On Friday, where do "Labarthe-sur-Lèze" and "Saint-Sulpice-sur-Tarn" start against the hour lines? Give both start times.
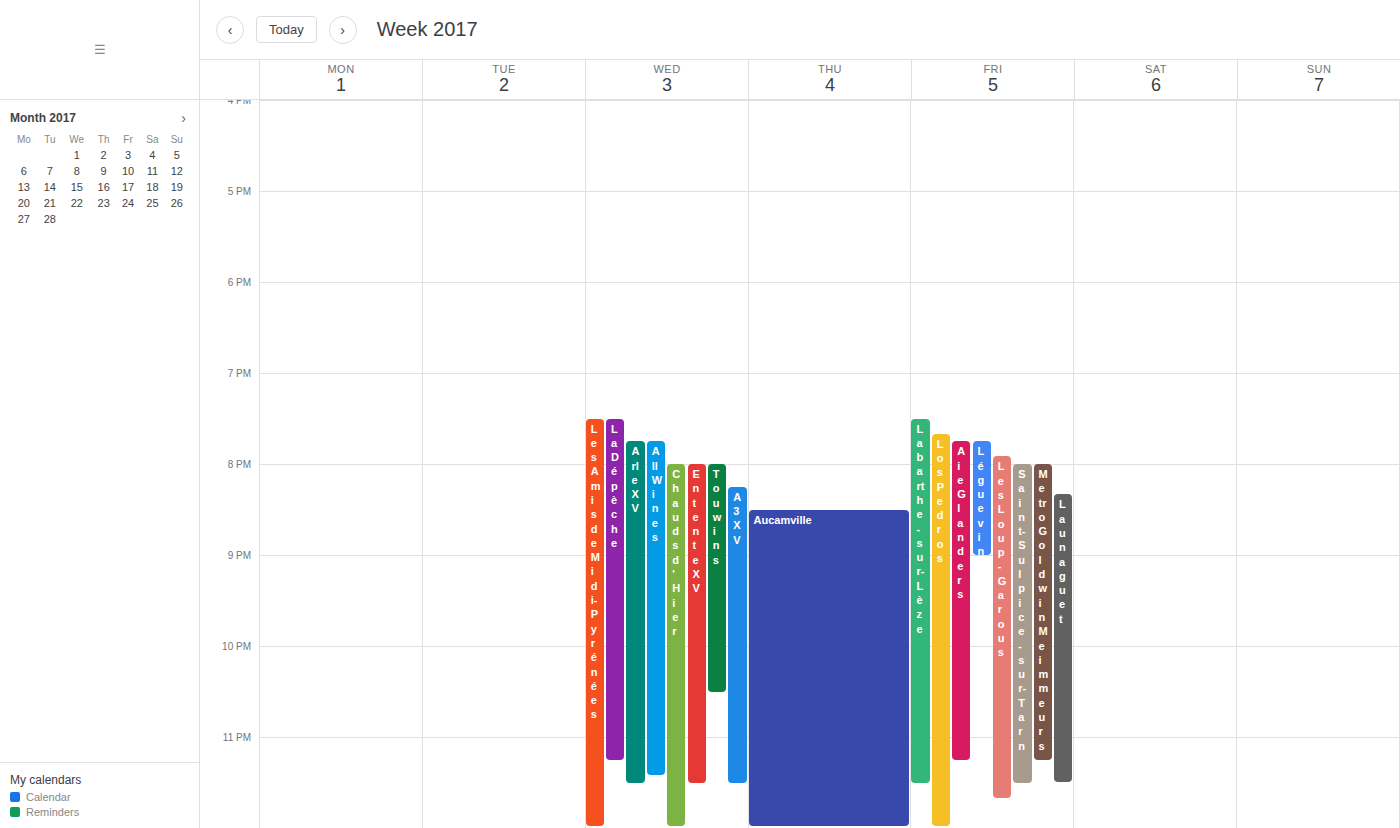
"Labarthe-sur-Lèze": 19:30, halfway between the 19:00 and 20:00 lines. "Saint-Sulpice-sur-Tarn": 20:00, exactly on the 20:00 line.